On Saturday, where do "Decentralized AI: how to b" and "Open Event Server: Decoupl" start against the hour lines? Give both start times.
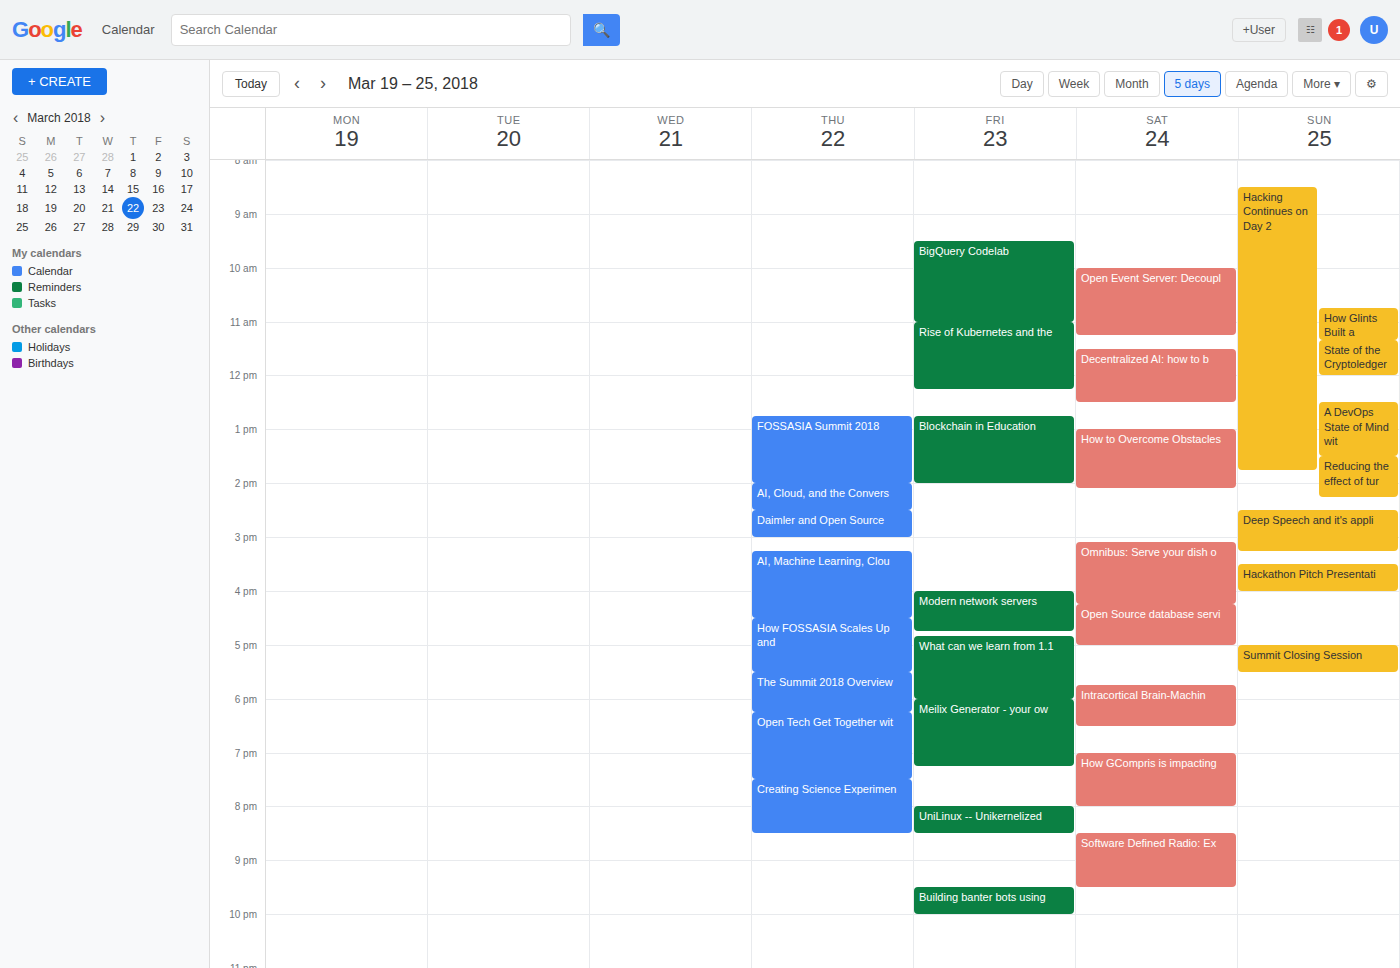
"Decentralized AI: how to b": 11:30 AM, halfway between the 11 AM and 12 PM lines. "Open Event Server: Decoupl": 10:00 AM, exactly on the 10 AM line.